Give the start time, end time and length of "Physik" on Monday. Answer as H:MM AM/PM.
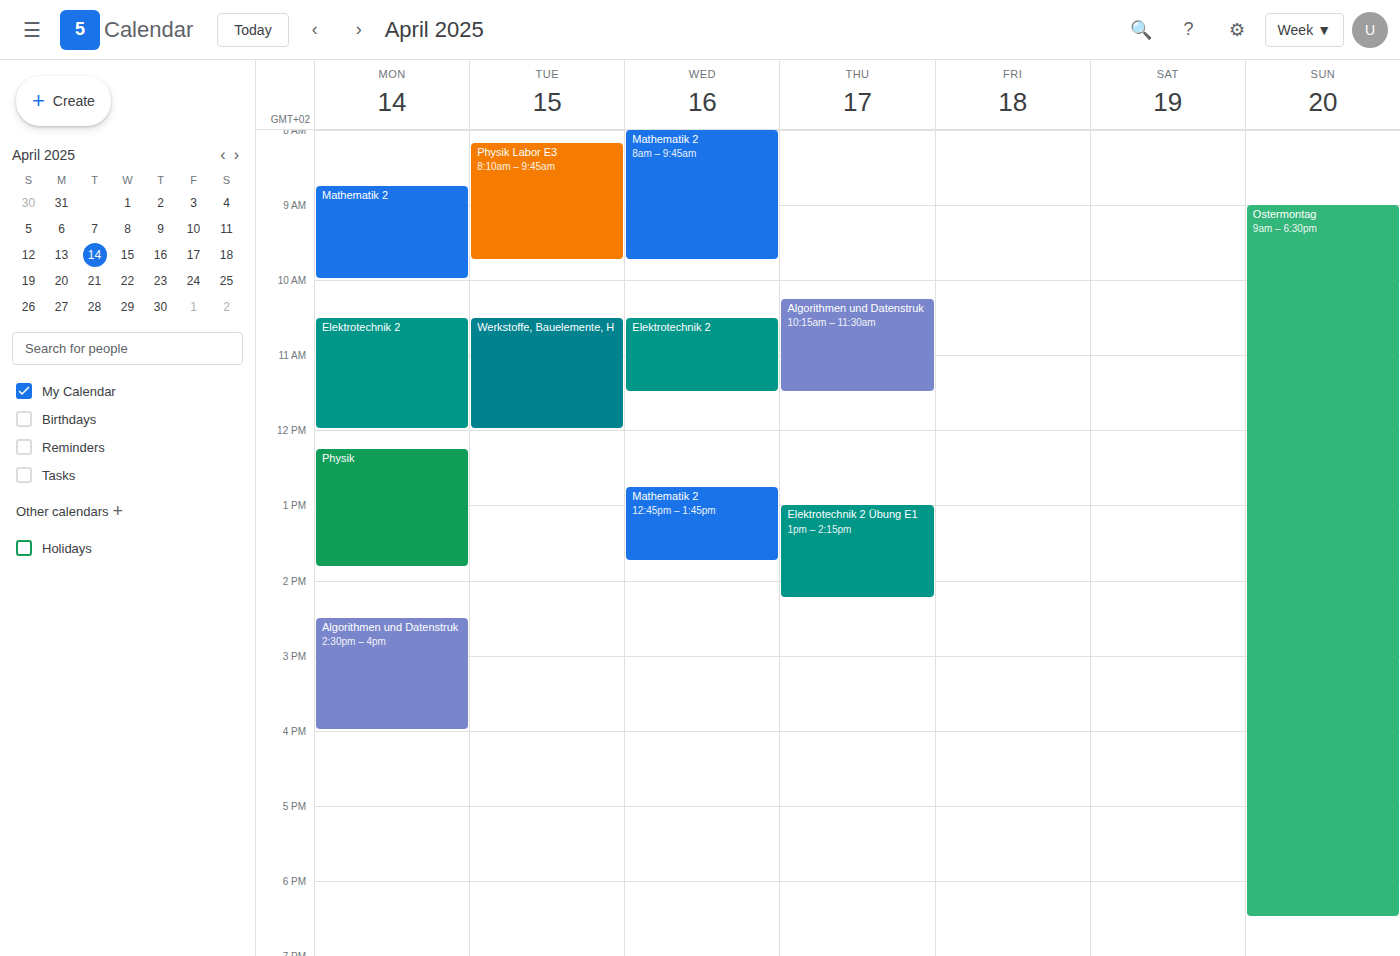
12:15 PM to 1:50 PM, 1 hour 35 minutes